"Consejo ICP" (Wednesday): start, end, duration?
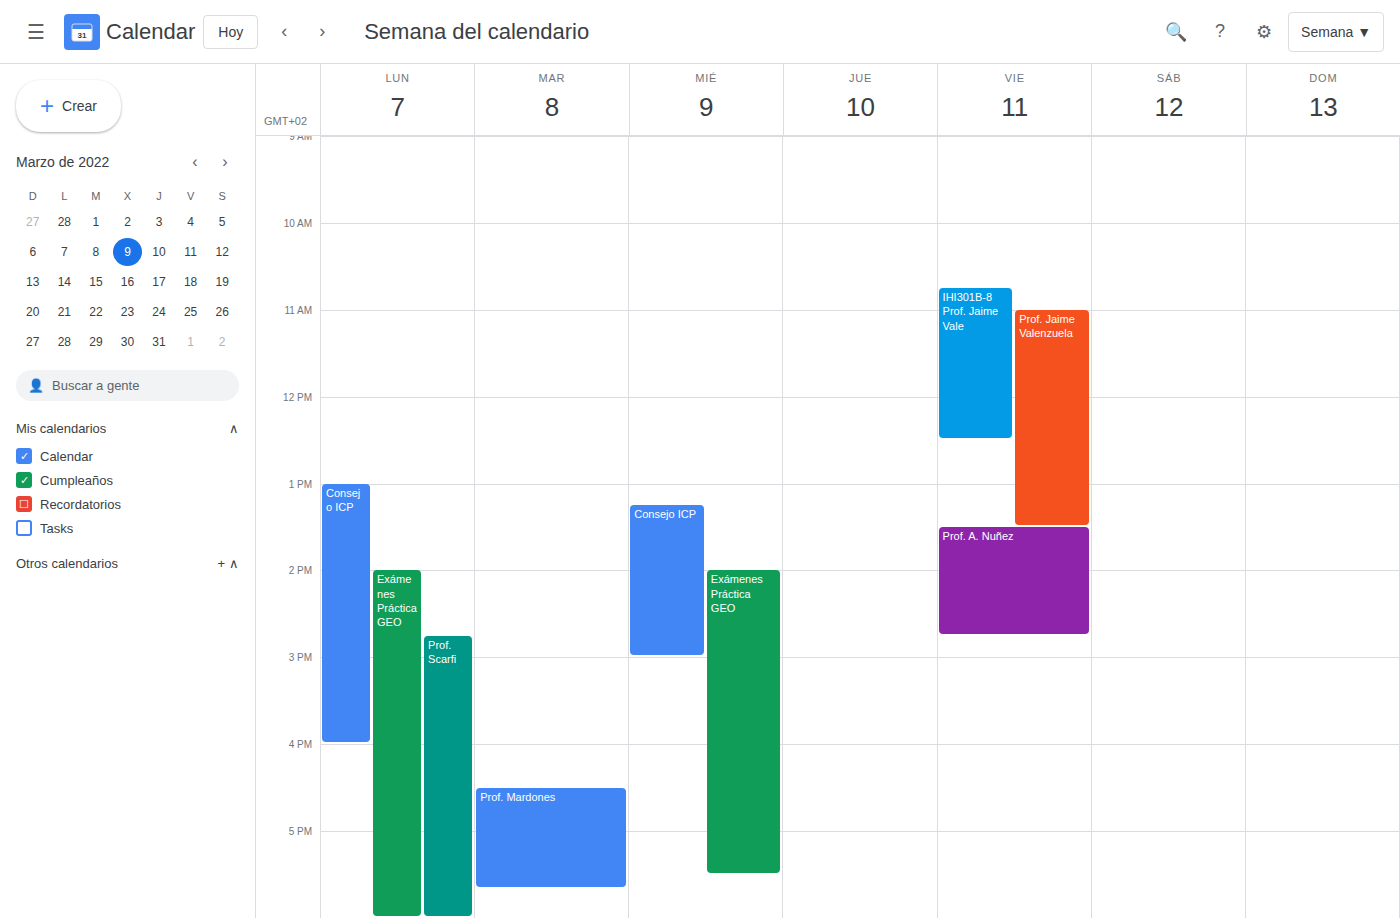
1:15 PM to 3:00 PM, 1 hour 45 minutes